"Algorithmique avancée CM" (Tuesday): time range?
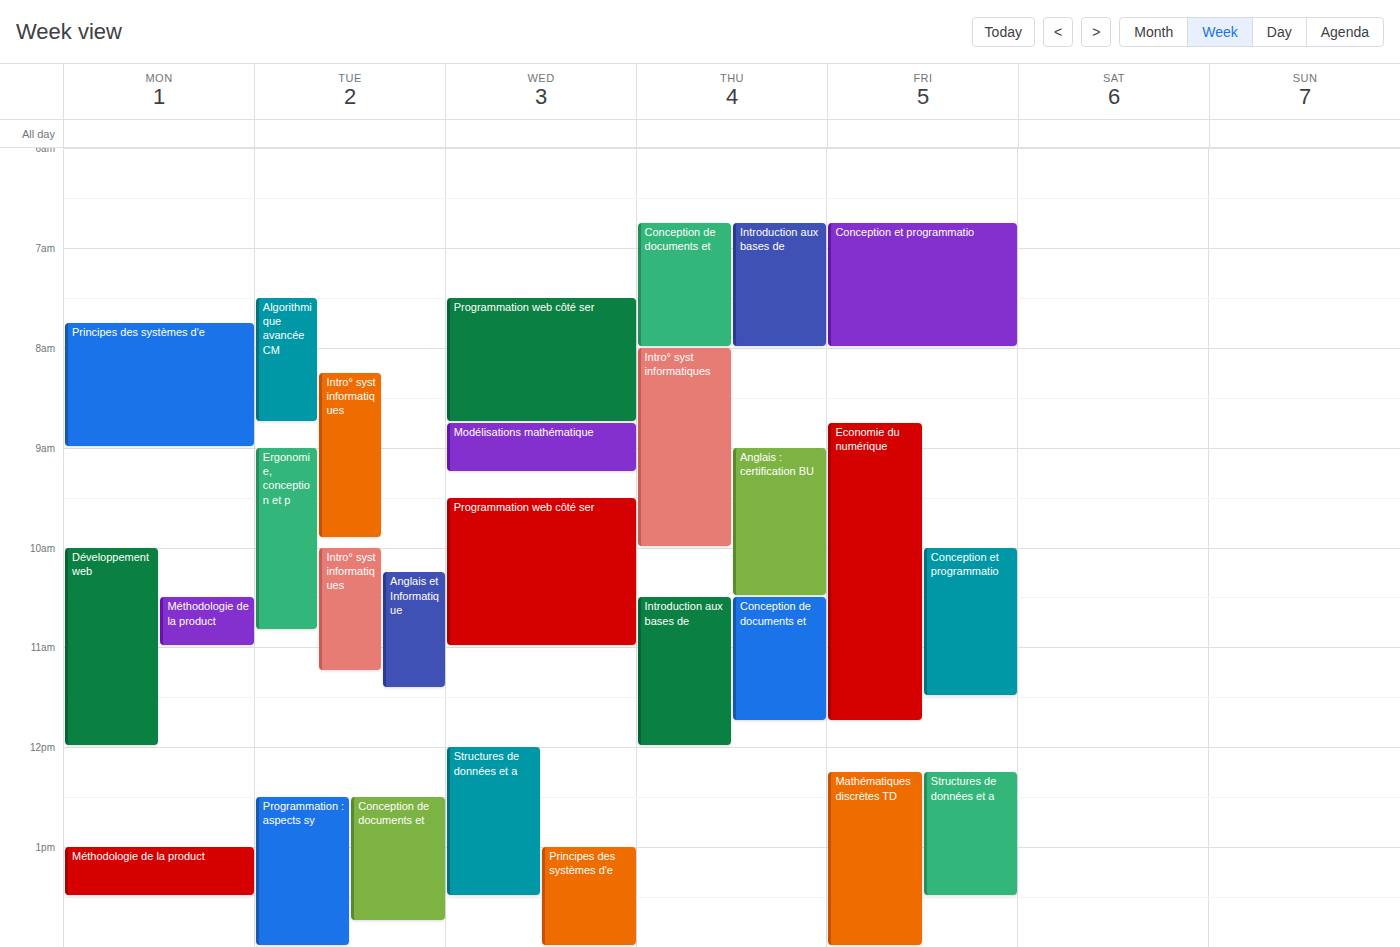
7:30 AM to 8:45 AM